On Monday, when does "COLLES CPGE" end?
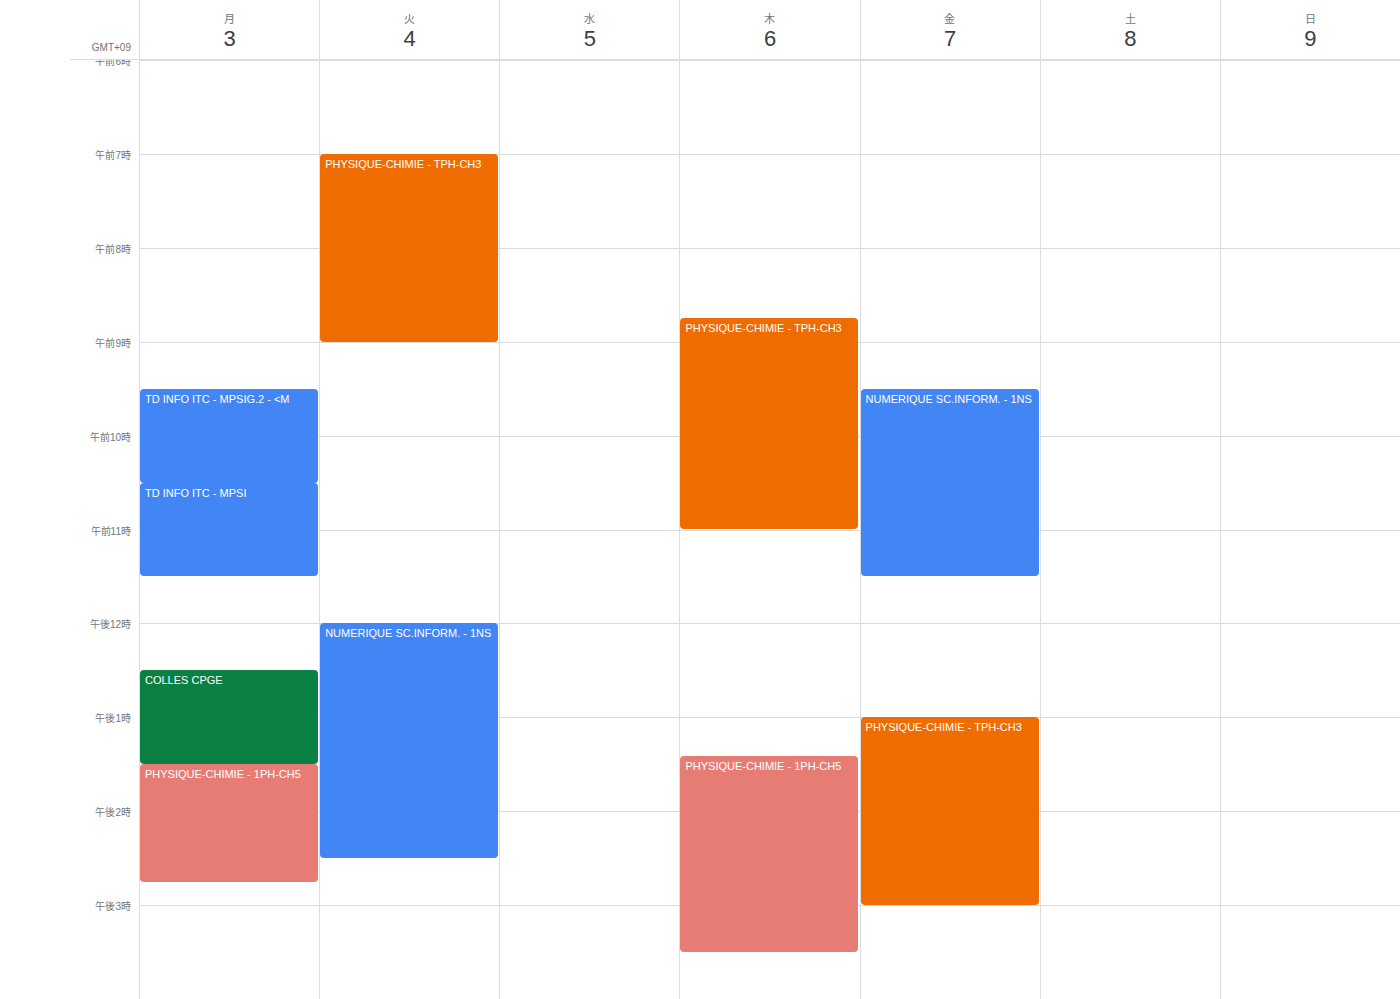
1:30 PM